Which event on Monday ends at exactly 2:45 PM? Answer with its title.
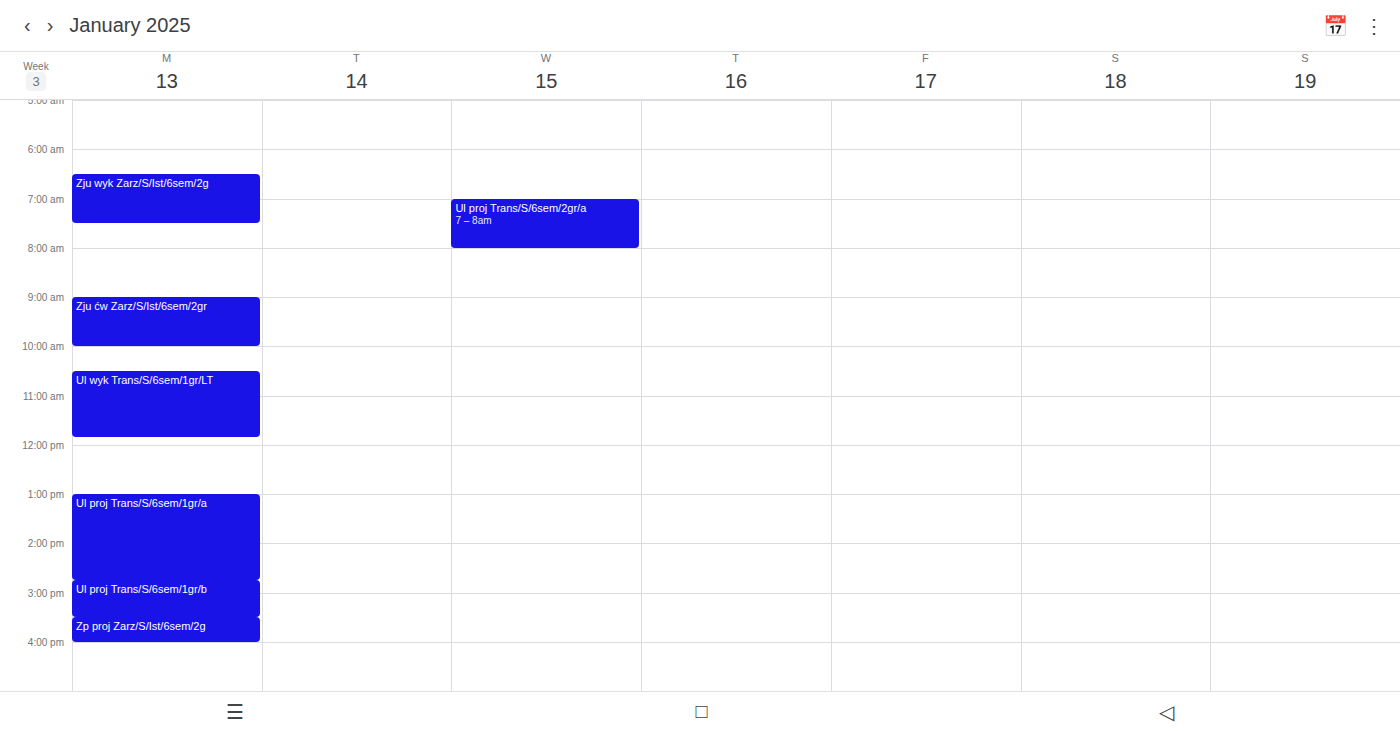
"Ul proj Trans/S/6sem/1gr/a"